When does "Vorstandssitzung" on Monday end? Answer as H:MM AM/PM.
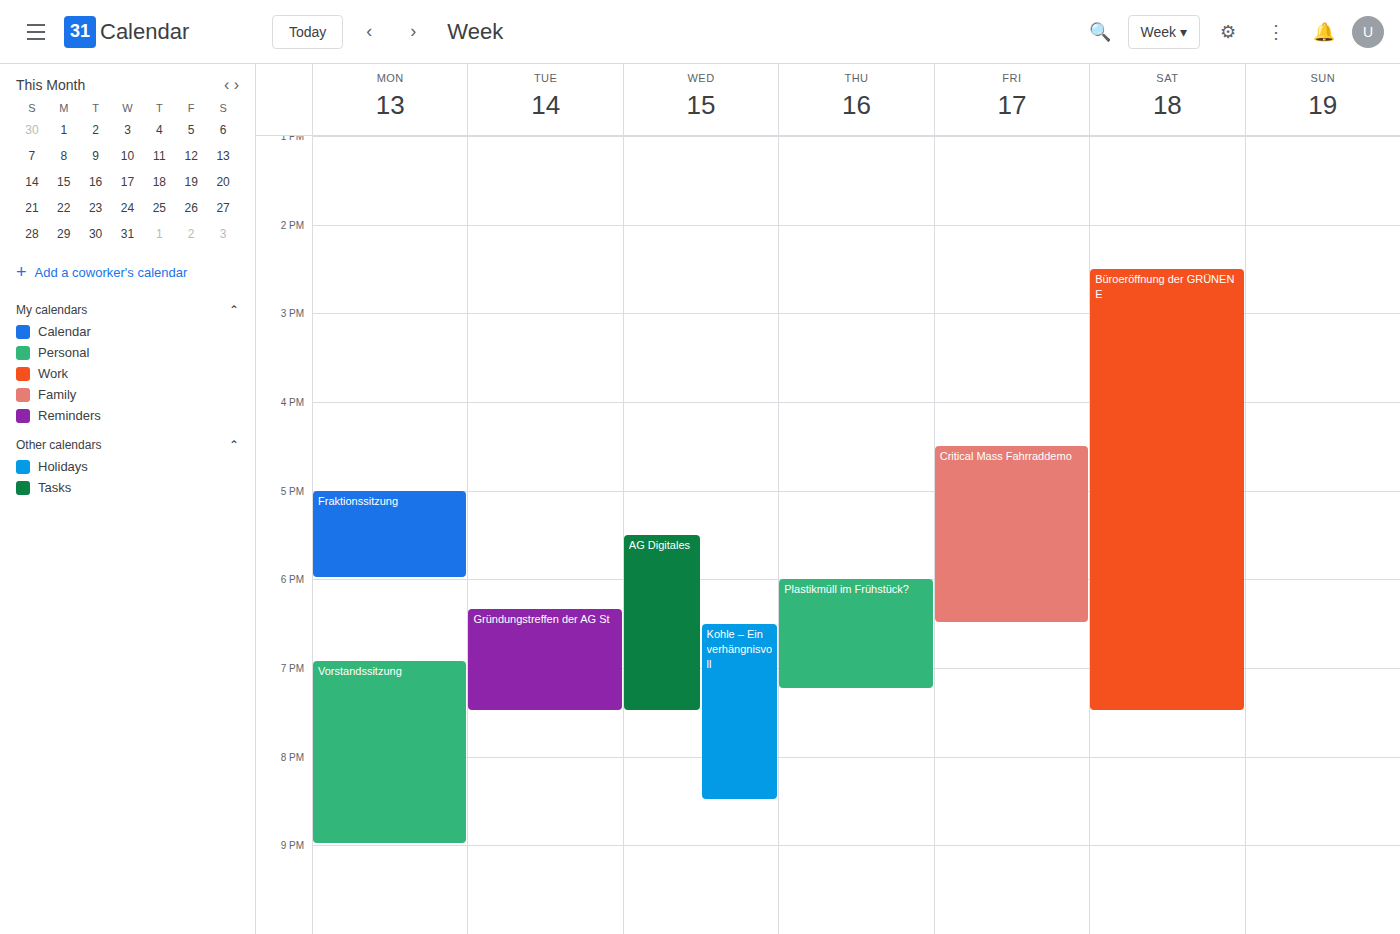
9:00 PM